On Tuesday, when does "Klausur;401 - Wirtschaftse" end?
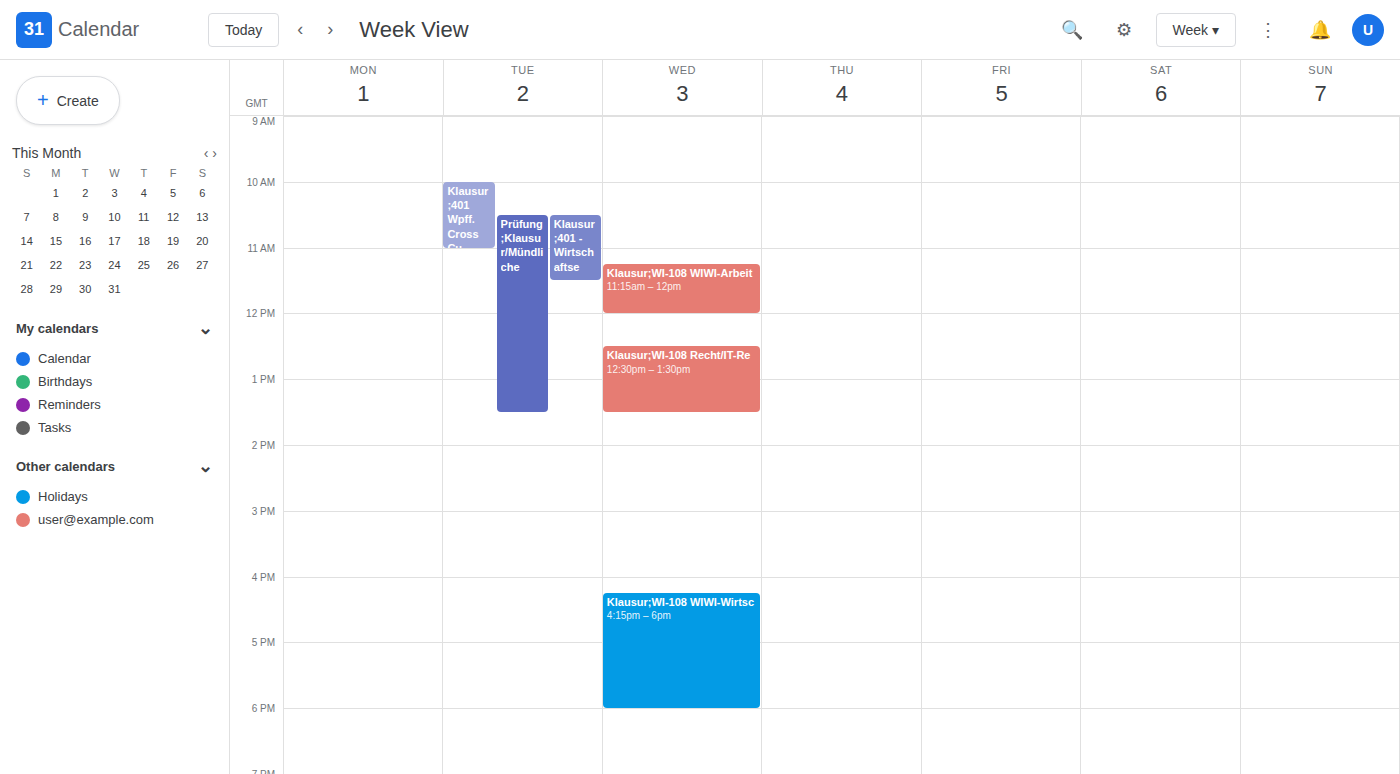
11:30 AM